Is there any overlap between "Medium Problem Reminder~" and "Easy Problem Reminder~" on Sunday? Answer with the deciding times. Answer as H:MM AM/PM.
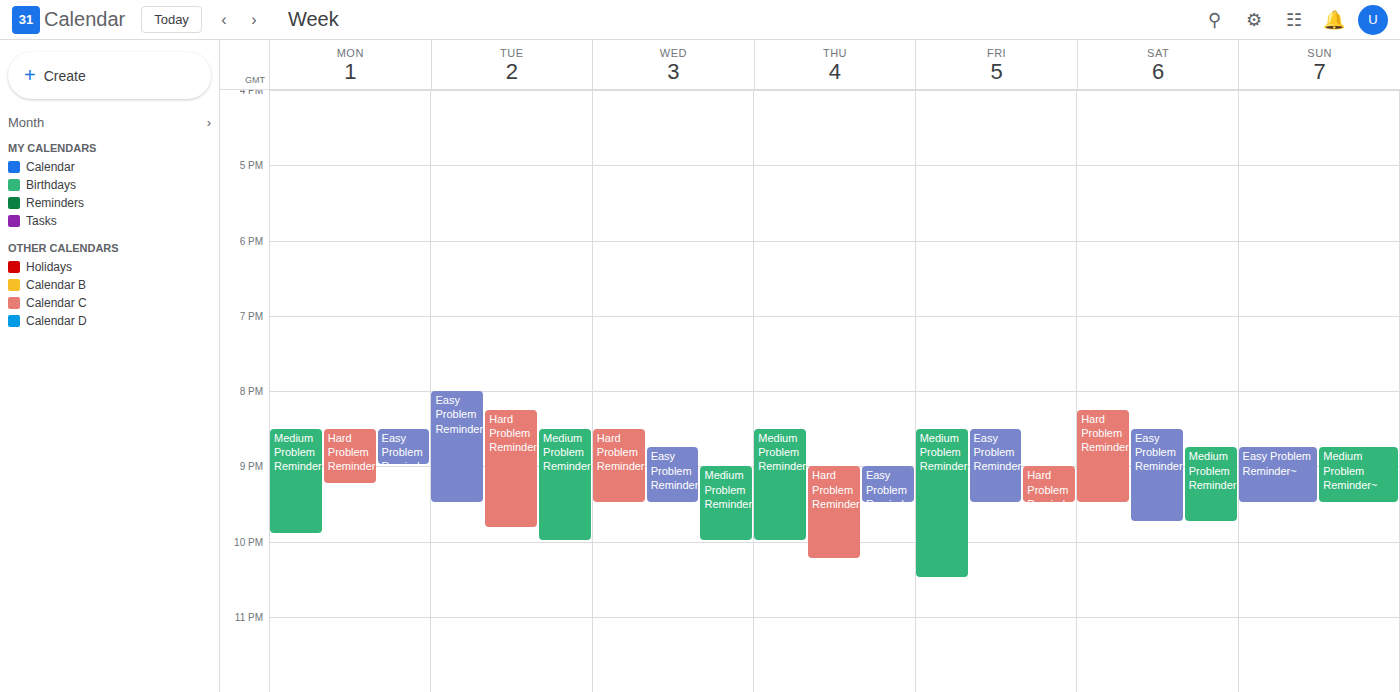
"Easy Problem Reminder~" runs 8:45 PM to 9:30 PM, inside "Medium Problem Reminder~" -- they overlap.